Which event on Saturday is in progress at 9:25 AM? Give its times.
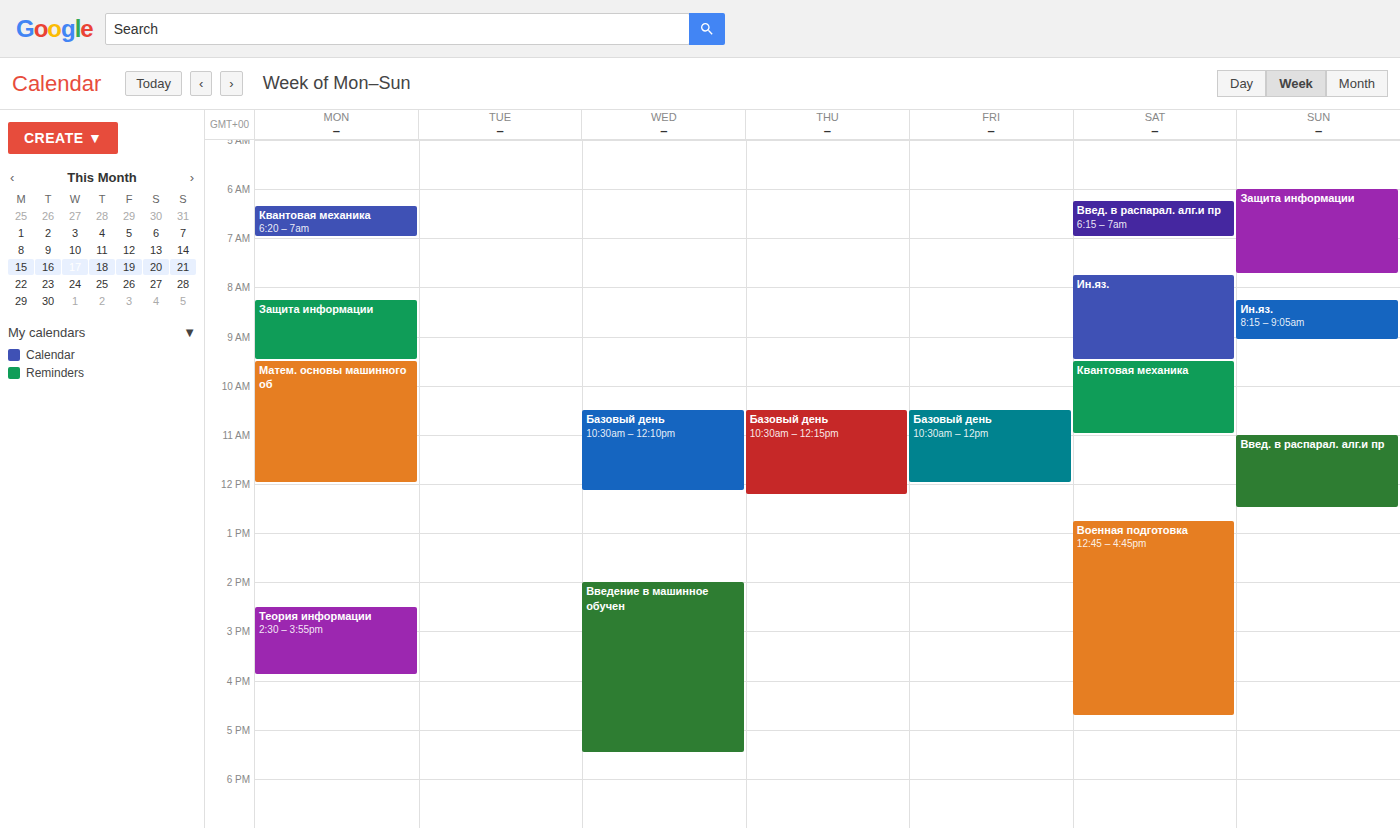
"Ин.яз.", 7:45 AM to 9:30 AM